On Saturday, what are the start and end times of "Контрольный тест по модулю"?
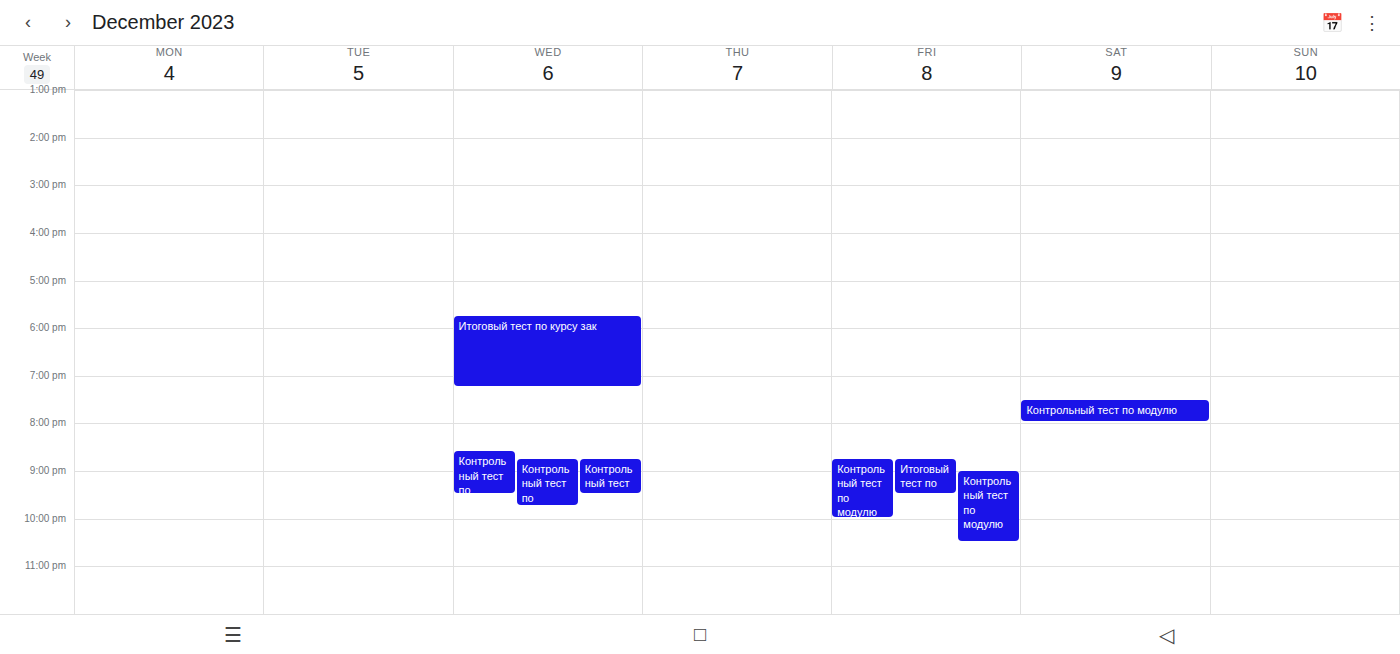
7:30 PM to 8:00 PM